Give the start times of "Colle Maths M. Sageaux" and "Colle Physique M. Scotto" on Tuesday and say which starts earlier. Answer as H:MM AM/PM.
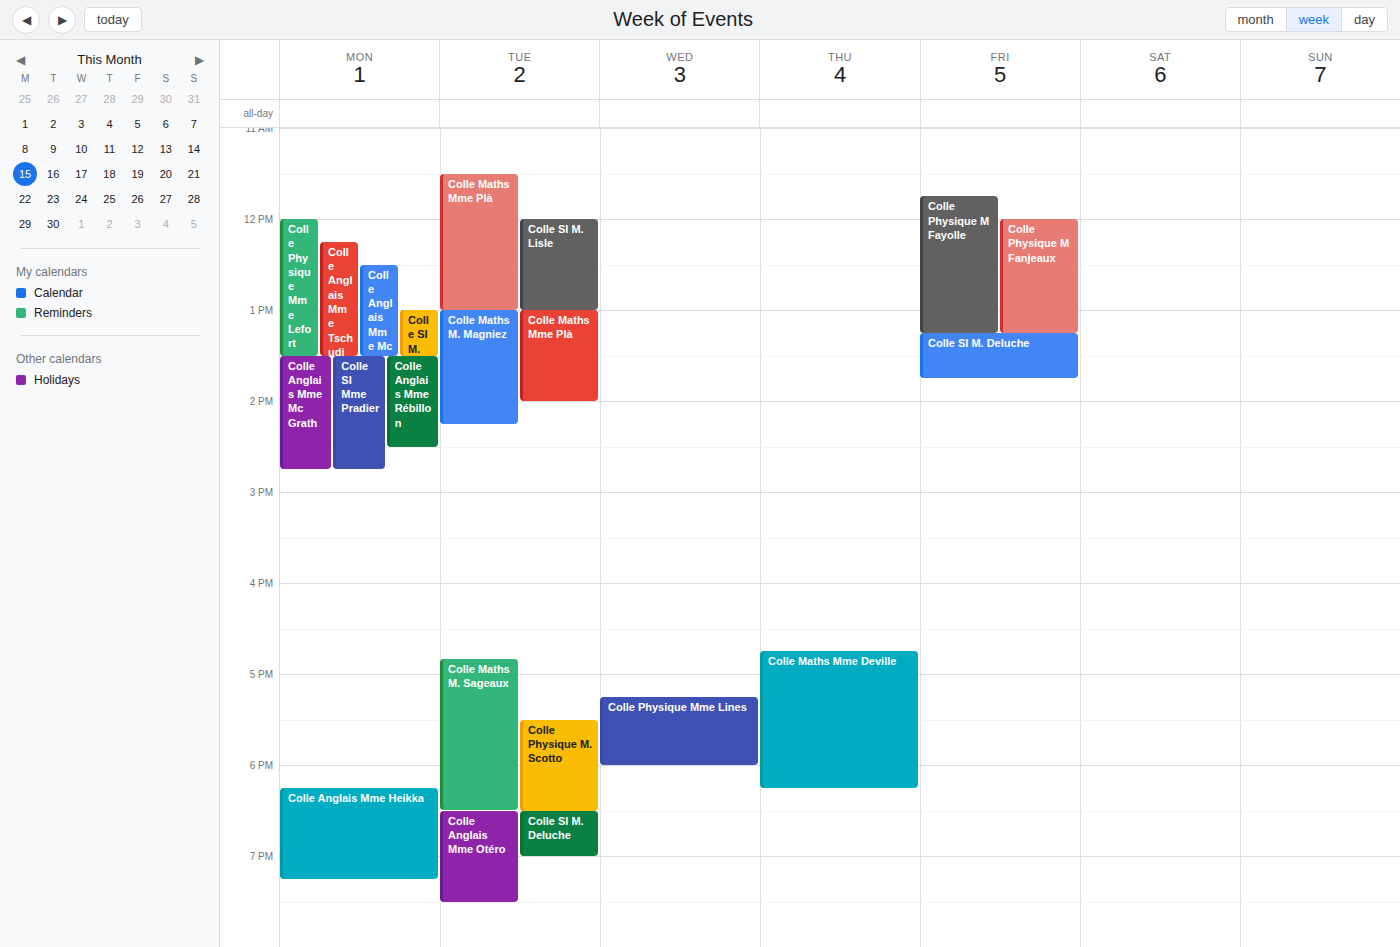
"Colle Maths M. Sageaux" 4:50 PM; "Colle Physique M. Scotto" 5:30 PM.